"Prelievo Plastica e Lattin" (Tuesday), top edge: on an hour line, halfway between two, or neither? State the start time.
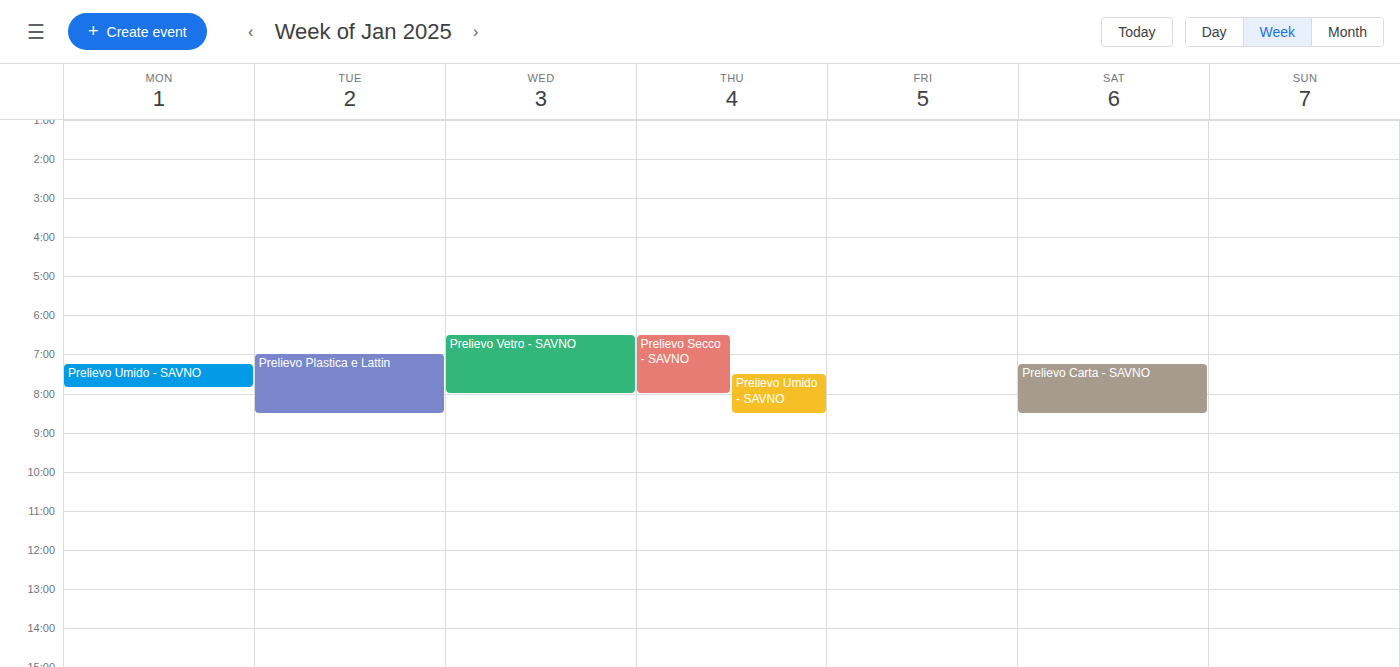
7:00 AM -- exactly on the 7 AM line.